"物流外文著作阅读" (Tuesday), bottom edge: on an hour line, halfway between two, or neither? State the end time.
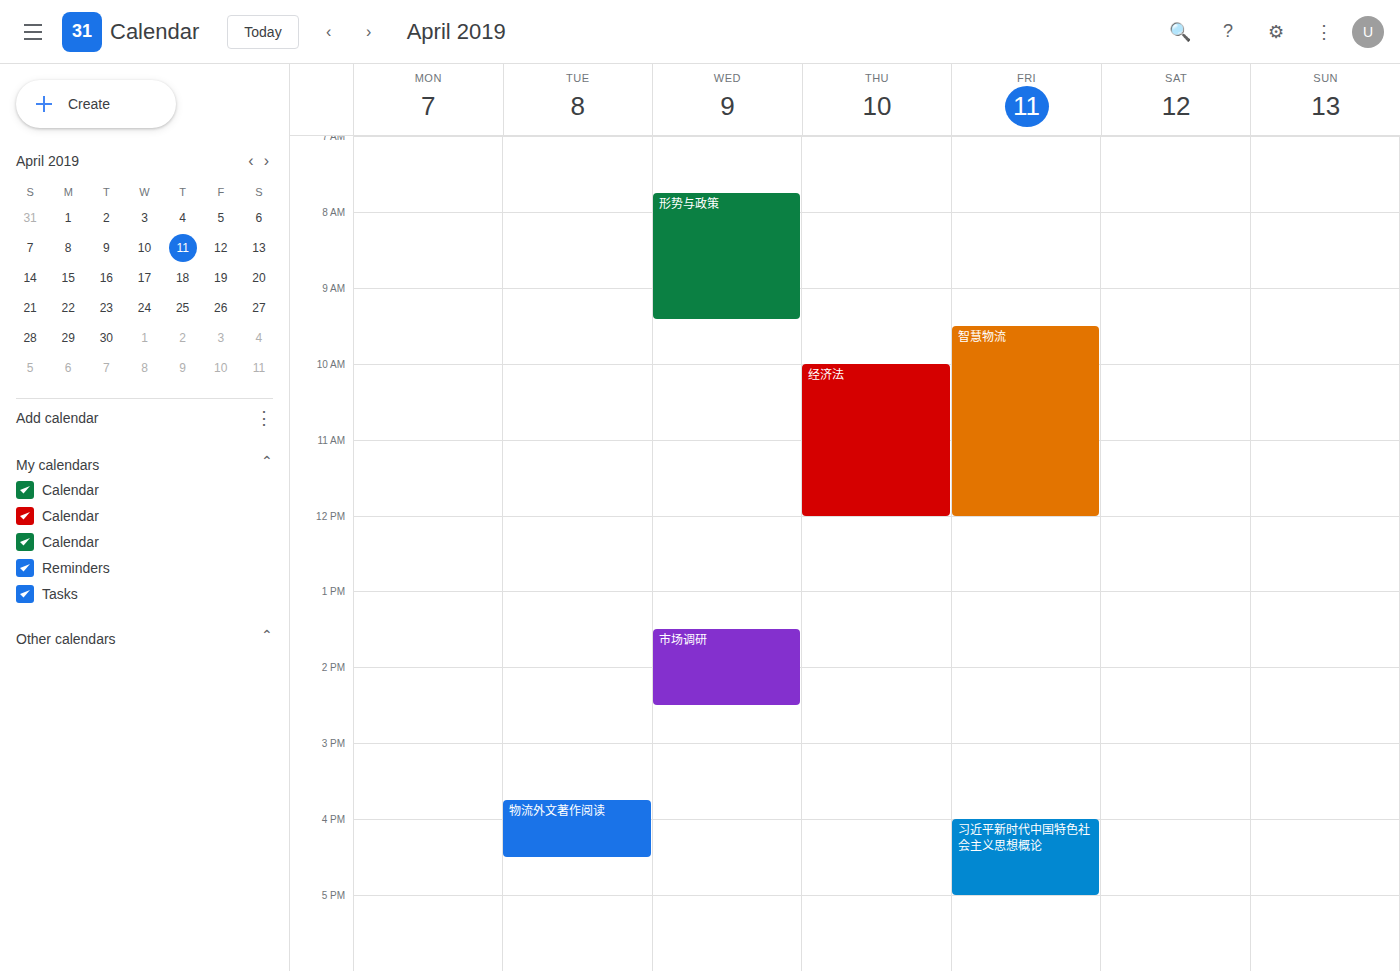
4:30 PM -- halfway between the 4 PM and 5 PM lines.